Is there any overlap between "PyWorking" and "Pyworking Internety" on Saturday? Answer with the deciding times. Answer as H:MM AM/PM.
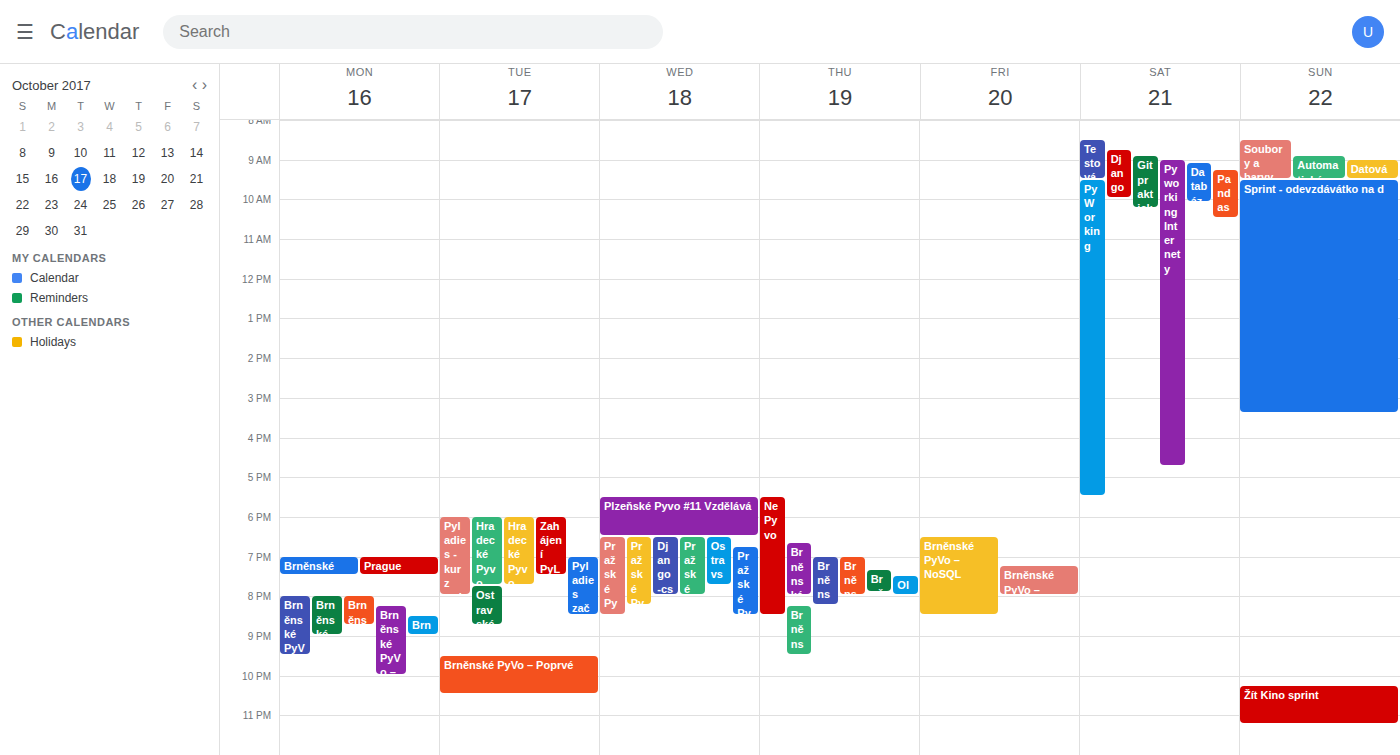
"PyWorking" starts at 9:30 AM, before "Pyworking Internety" ends at 4:45 PM -- they overlap.